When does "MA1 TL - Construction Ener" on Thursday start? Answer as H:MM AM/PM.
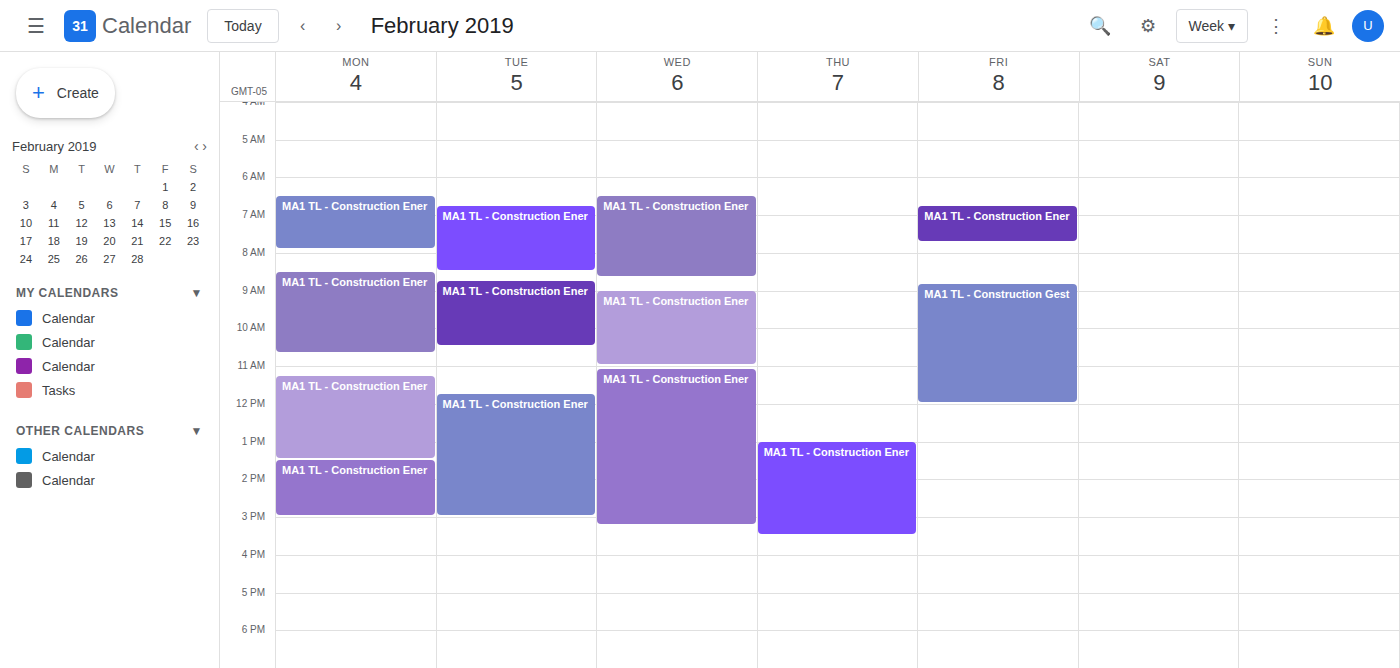
1:00 PM